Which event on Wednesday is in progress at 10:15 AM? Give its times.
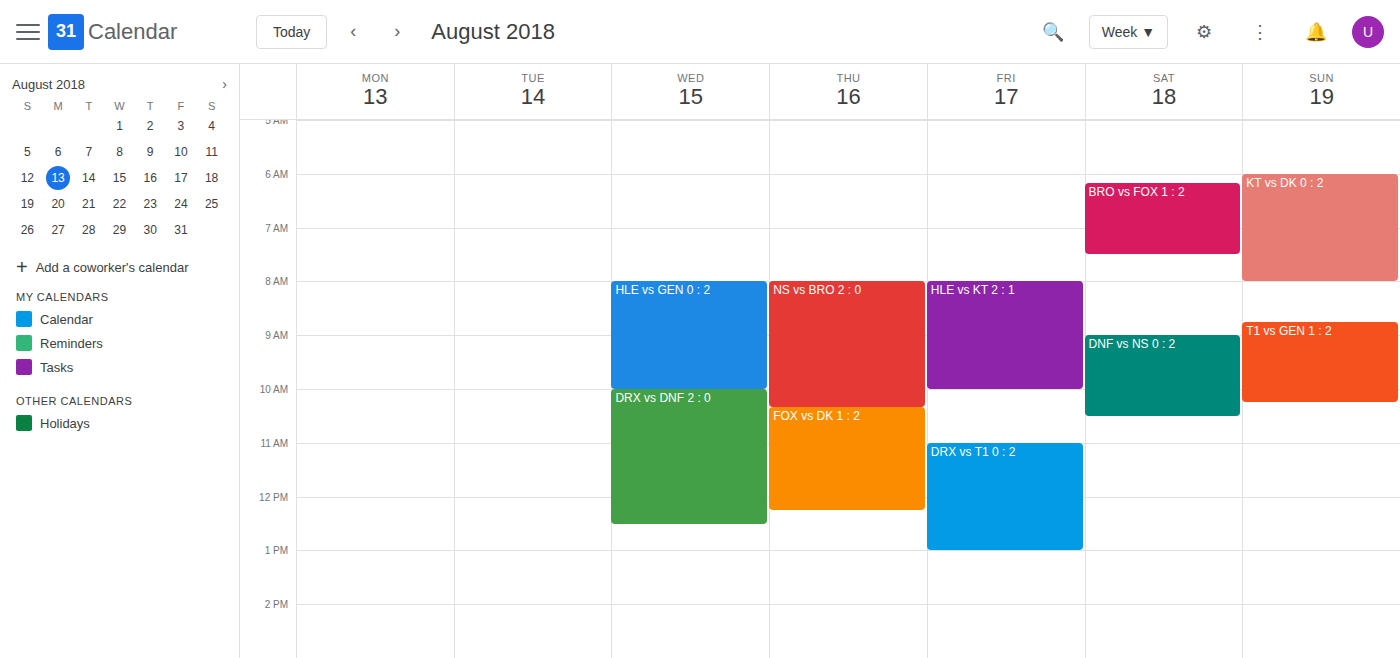
"DRX vs DNF 2 : 0", 10:00 AM to 12:30 PM